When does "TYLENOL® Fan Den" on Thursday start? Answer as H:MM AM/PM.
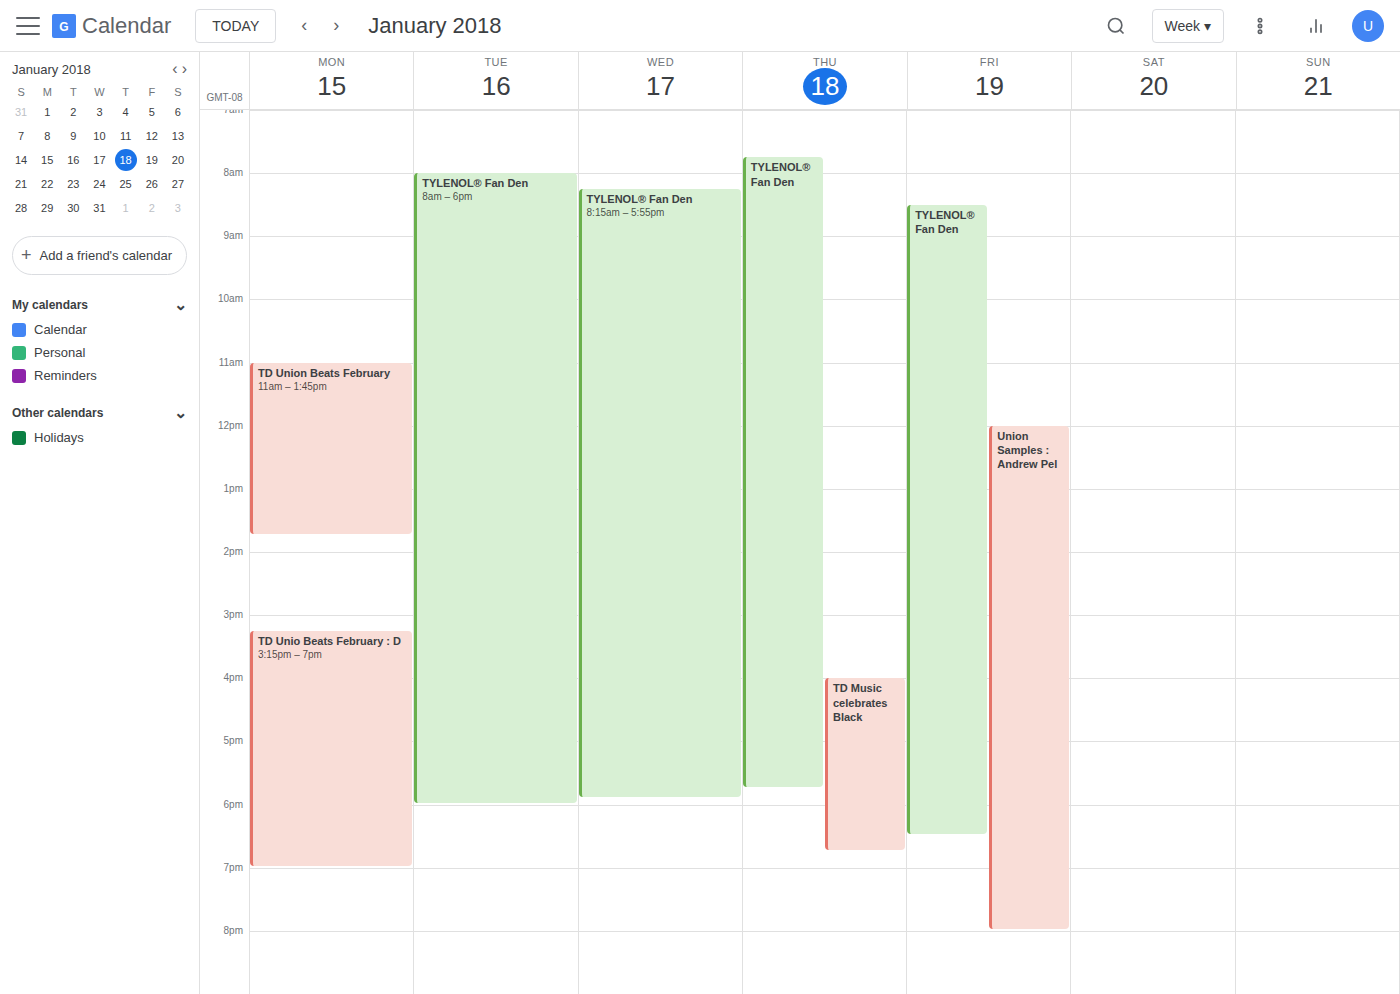
7:45 AM